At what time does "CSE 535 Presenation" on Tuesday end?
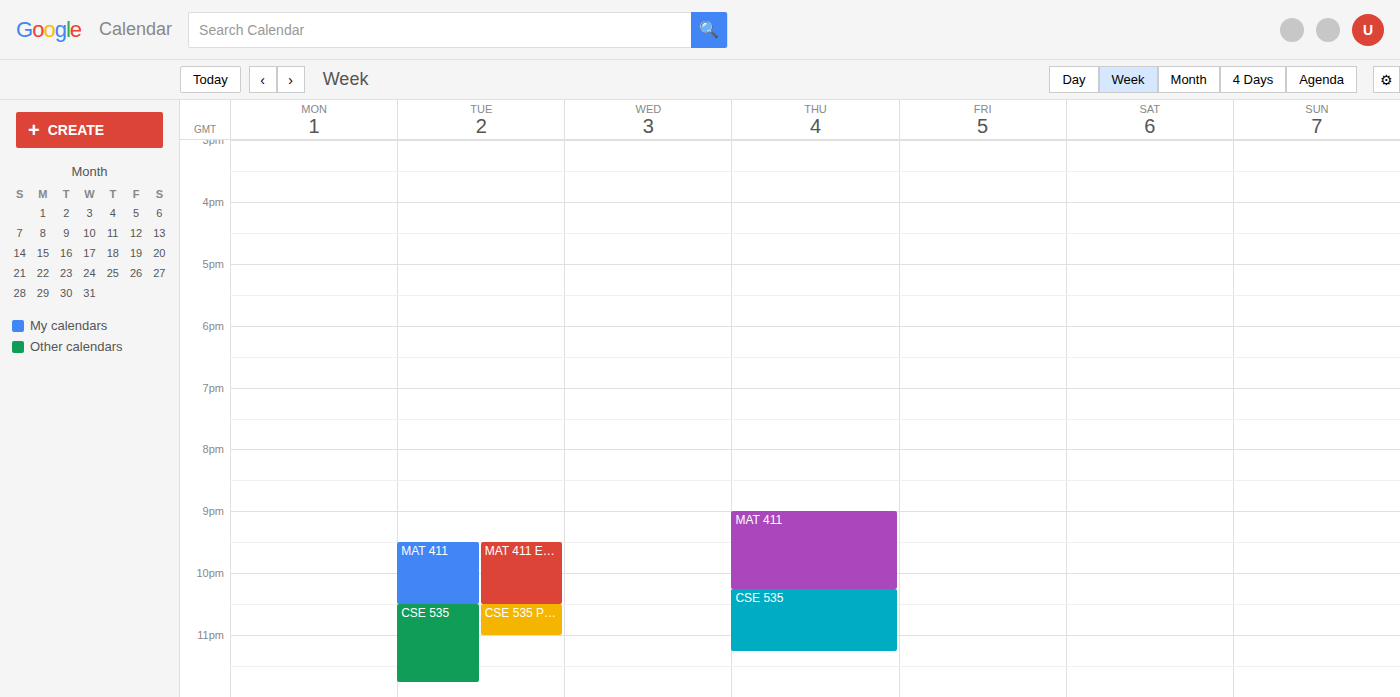
11:00 PM